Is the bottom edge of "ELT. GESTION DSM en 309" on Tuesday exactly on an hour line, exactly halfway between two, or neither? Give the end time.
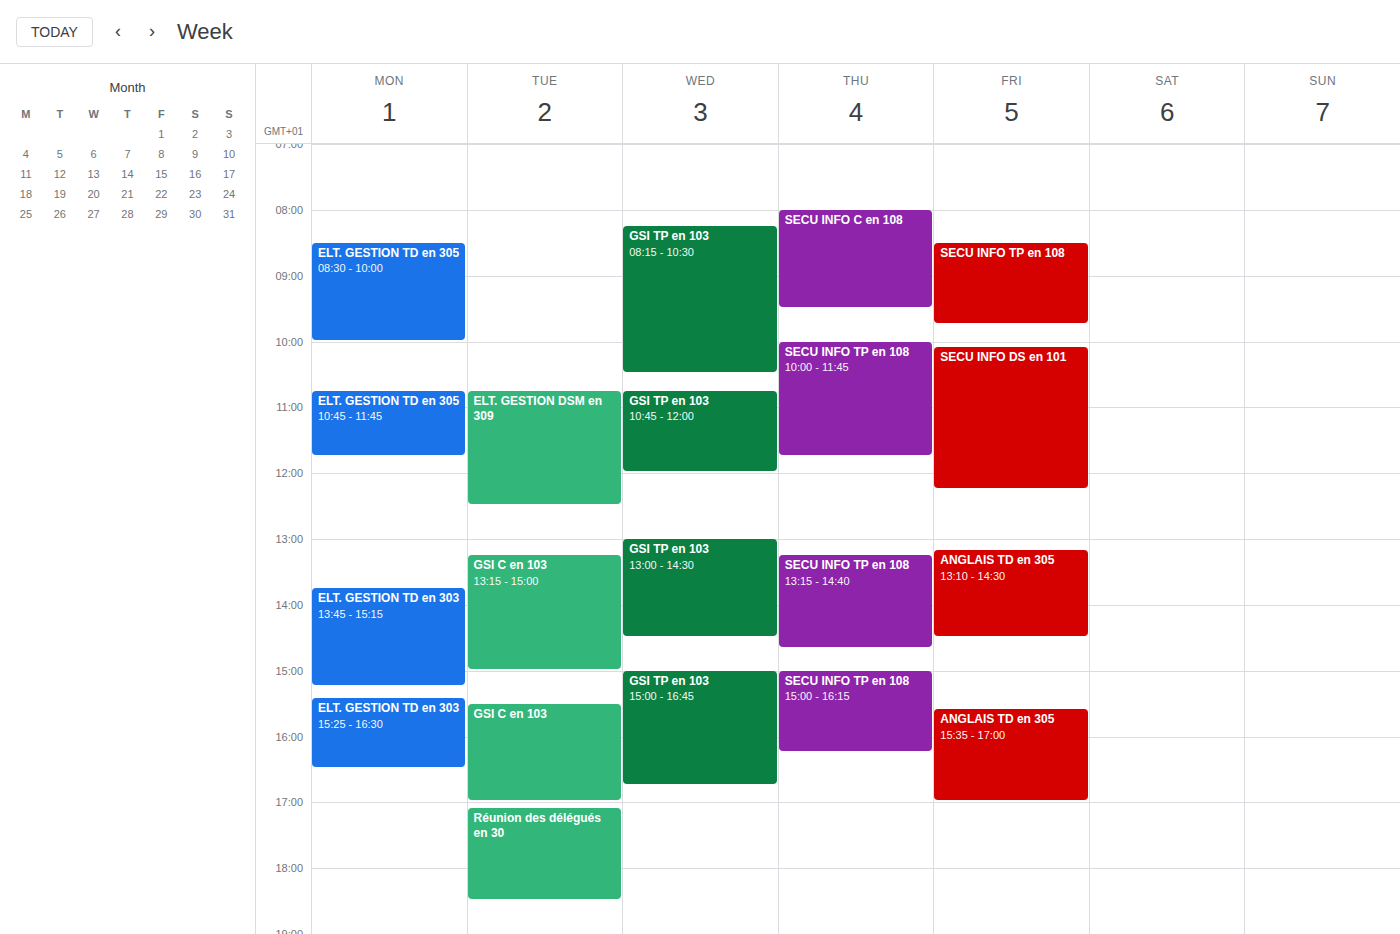
12:30 -- halfway between the 12:00 and 13:00 lines.